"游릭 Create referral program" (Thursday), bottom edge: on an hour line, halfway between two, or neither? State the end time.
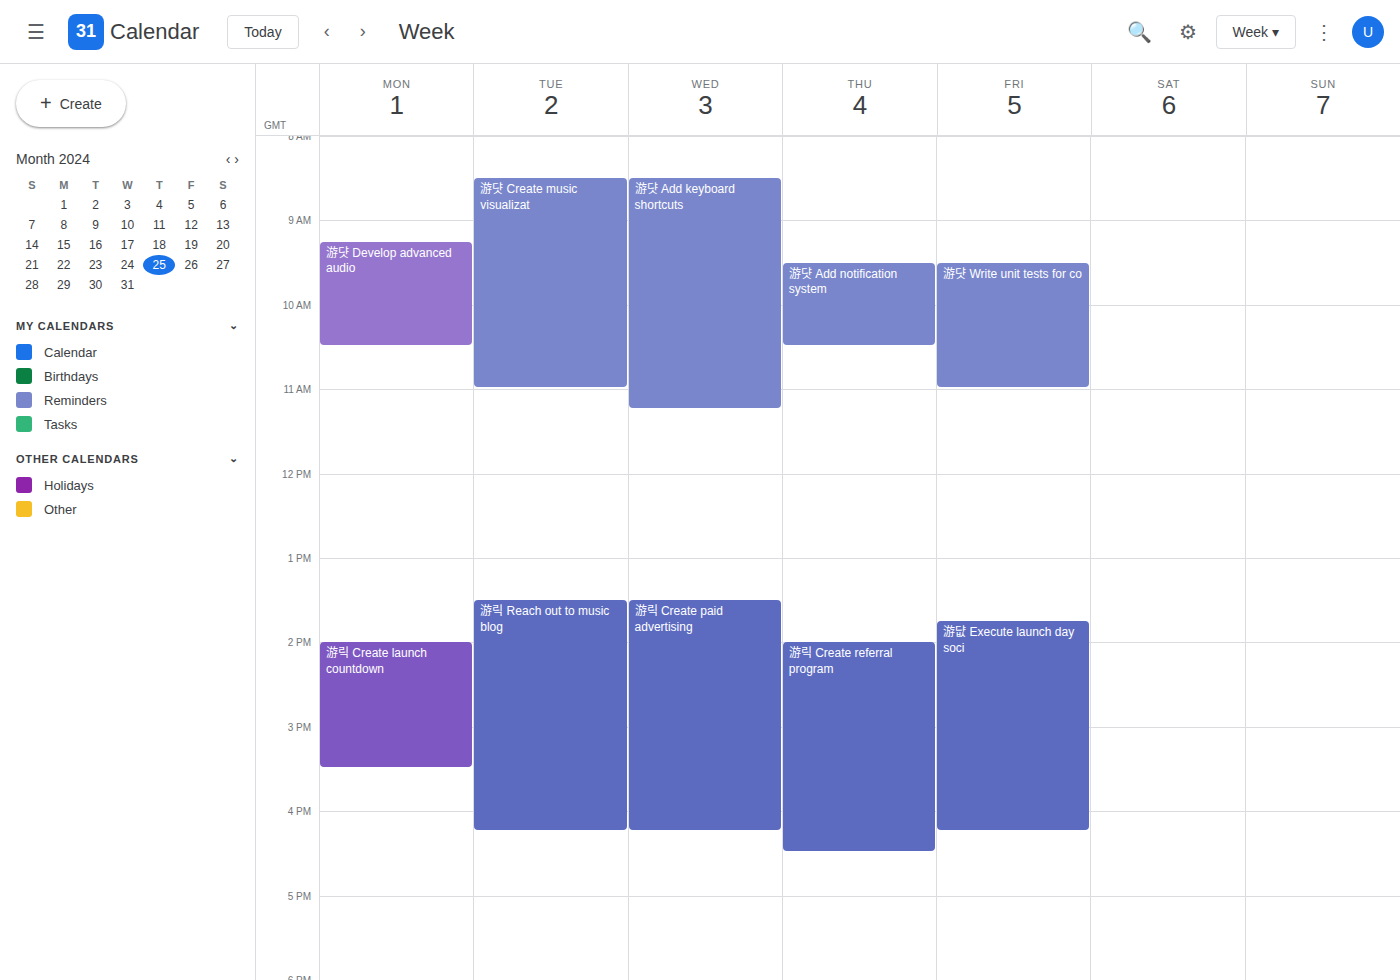
16:30 -- halfway between the 16:00 and 17:00 lines.